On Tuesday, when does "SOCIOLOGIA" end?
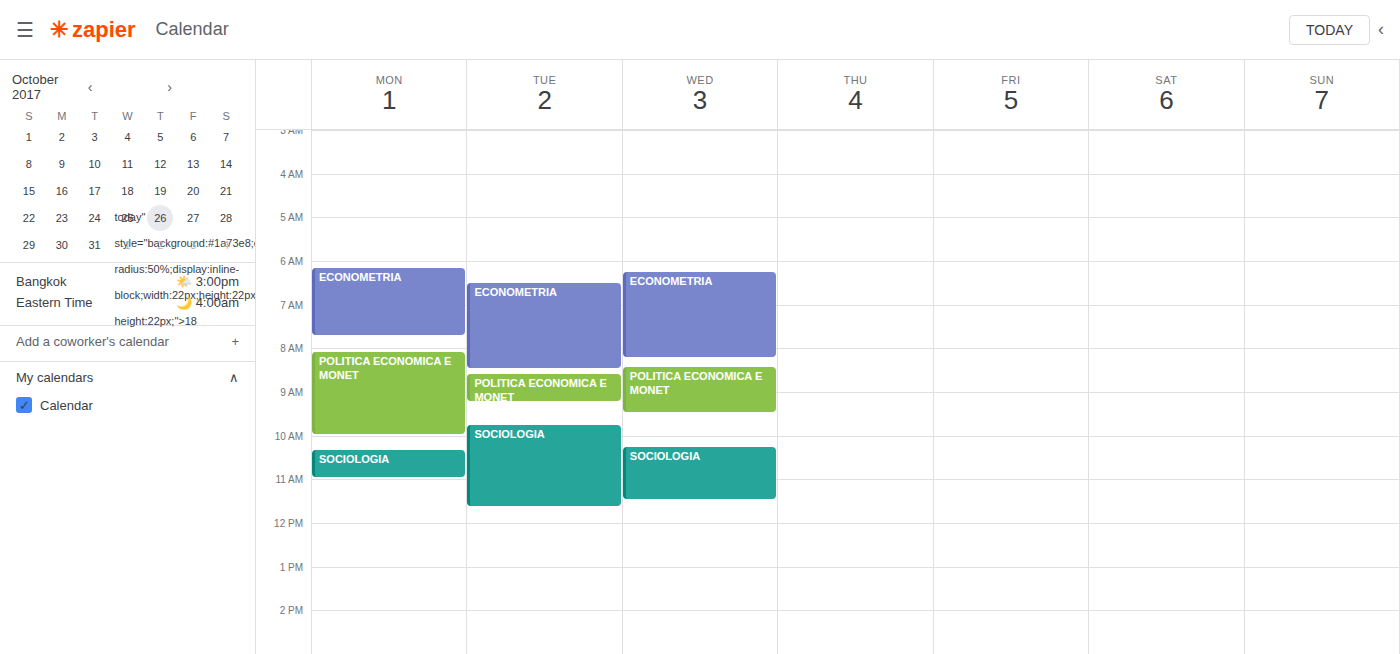
11:40 AM